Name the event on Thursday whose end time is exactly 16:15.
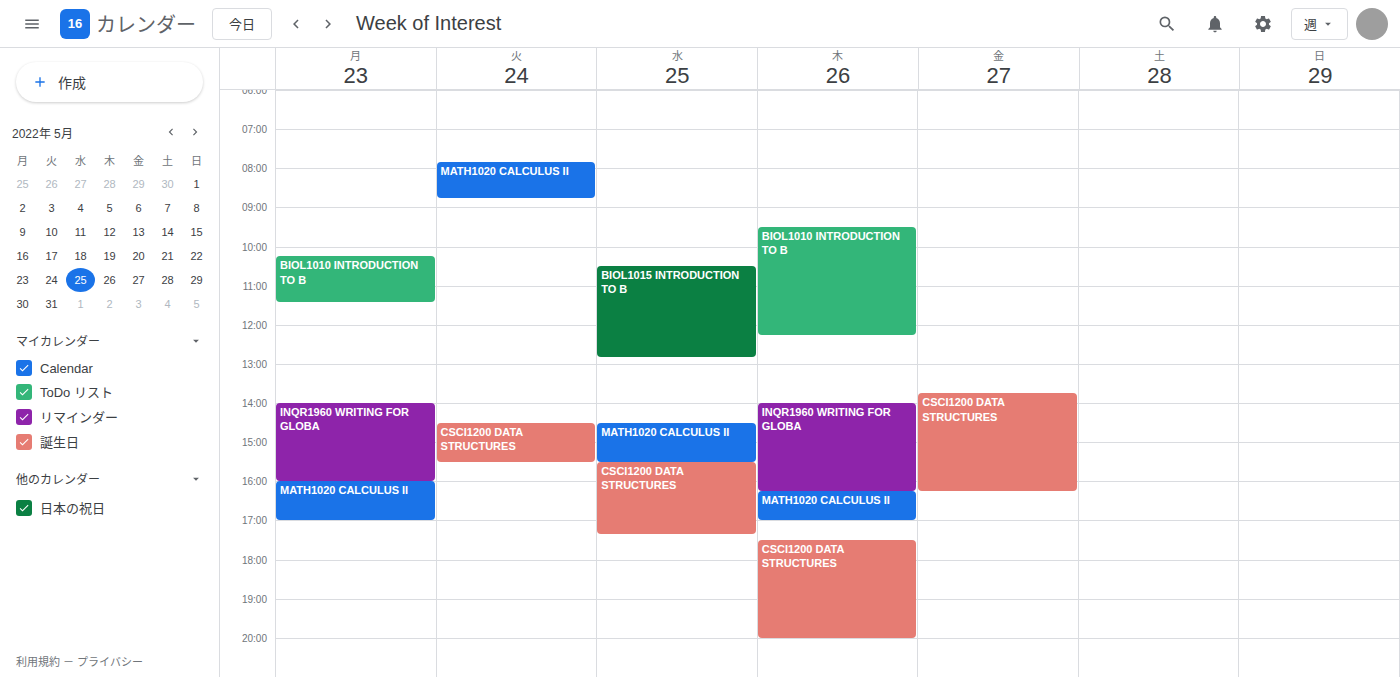
"INQR1960 WRITING FOR GLOBA"